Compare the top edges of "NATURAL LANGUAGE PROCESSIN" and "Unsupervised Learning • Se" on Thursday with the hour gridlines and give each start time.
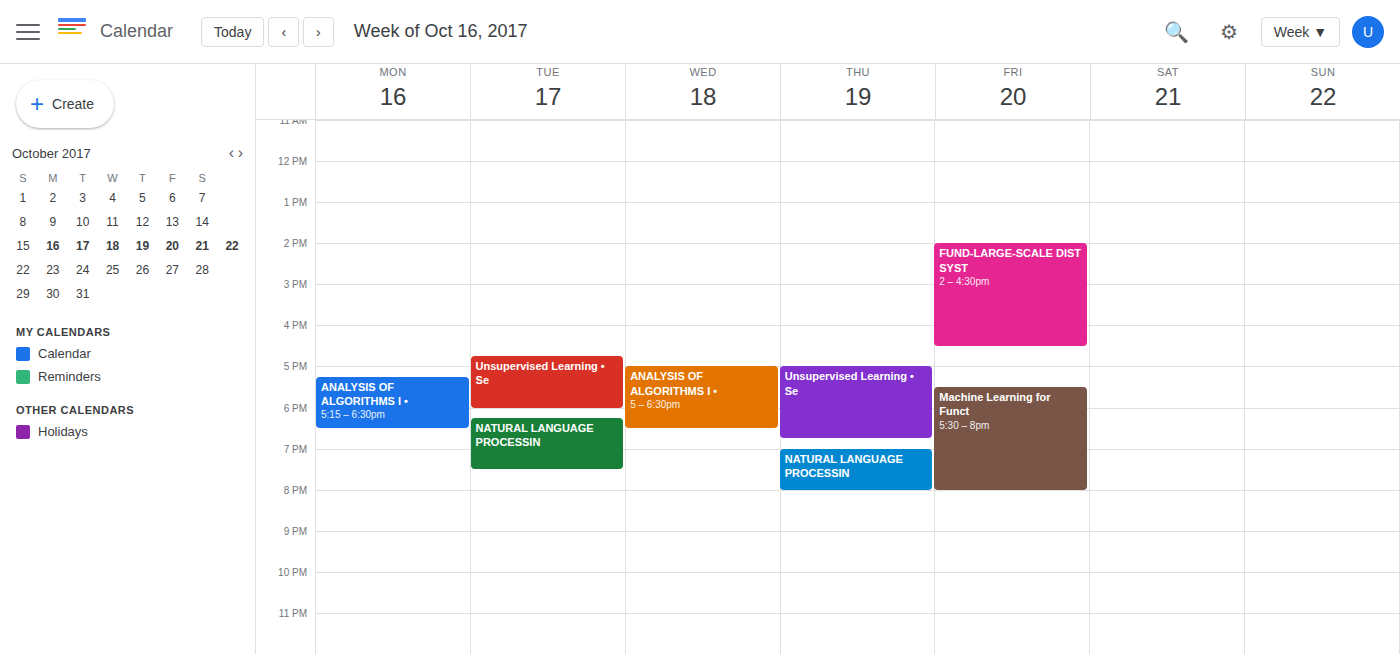
"NATURAL LANGUAGE PROCESSIN": 7:00 PM, exactly on the 7 PM line. "Unsupervised Learning • Se": 5:00 PM, exactly on the 5 PM line.